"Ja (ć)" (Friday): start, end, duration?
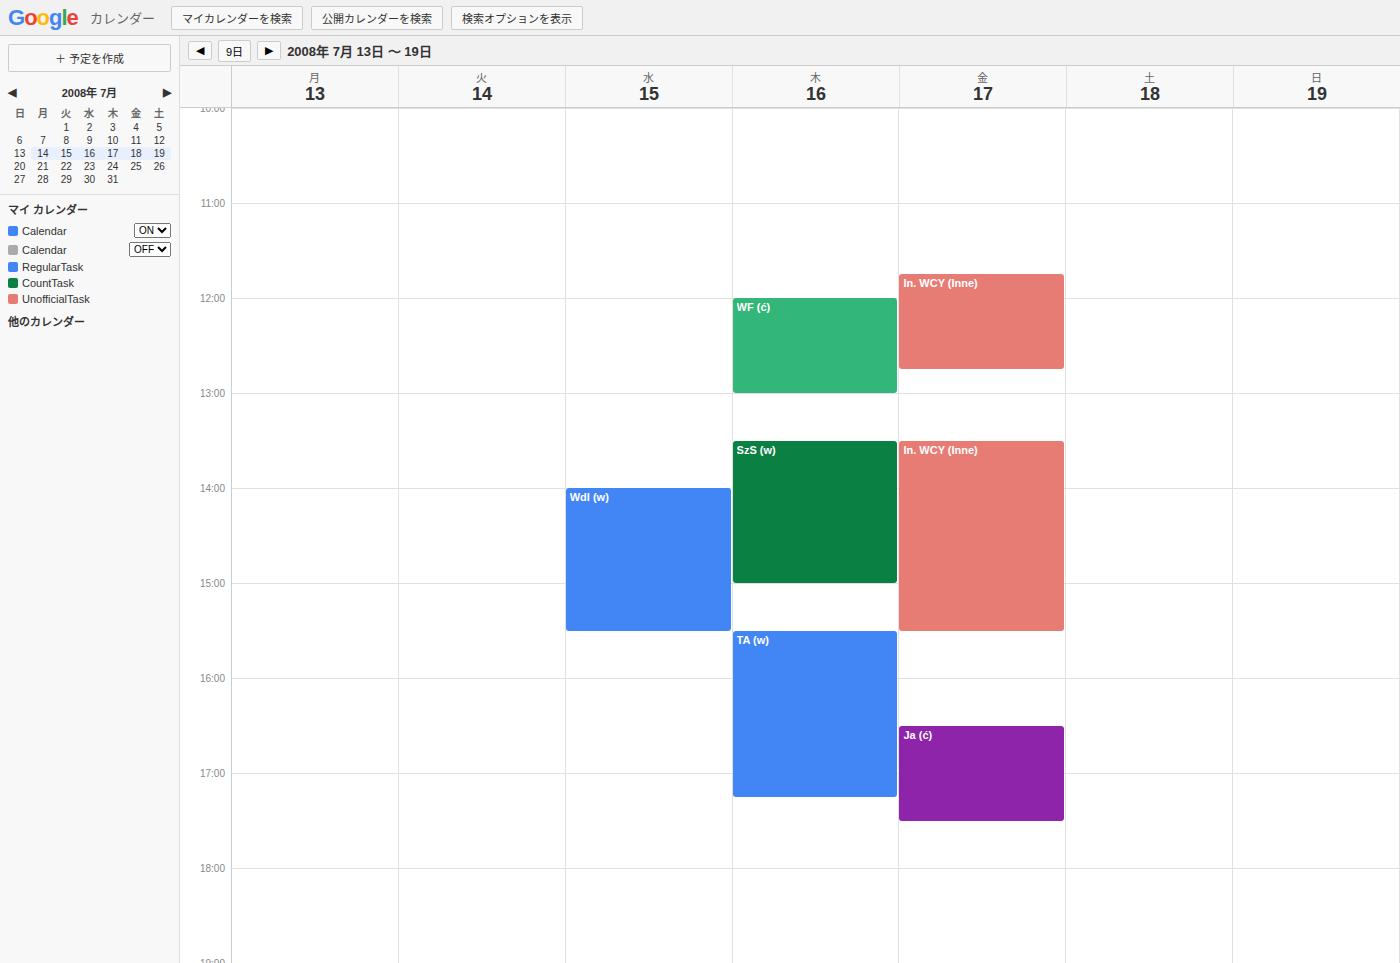
4:30 PM to 5:30 PM, 1 hour